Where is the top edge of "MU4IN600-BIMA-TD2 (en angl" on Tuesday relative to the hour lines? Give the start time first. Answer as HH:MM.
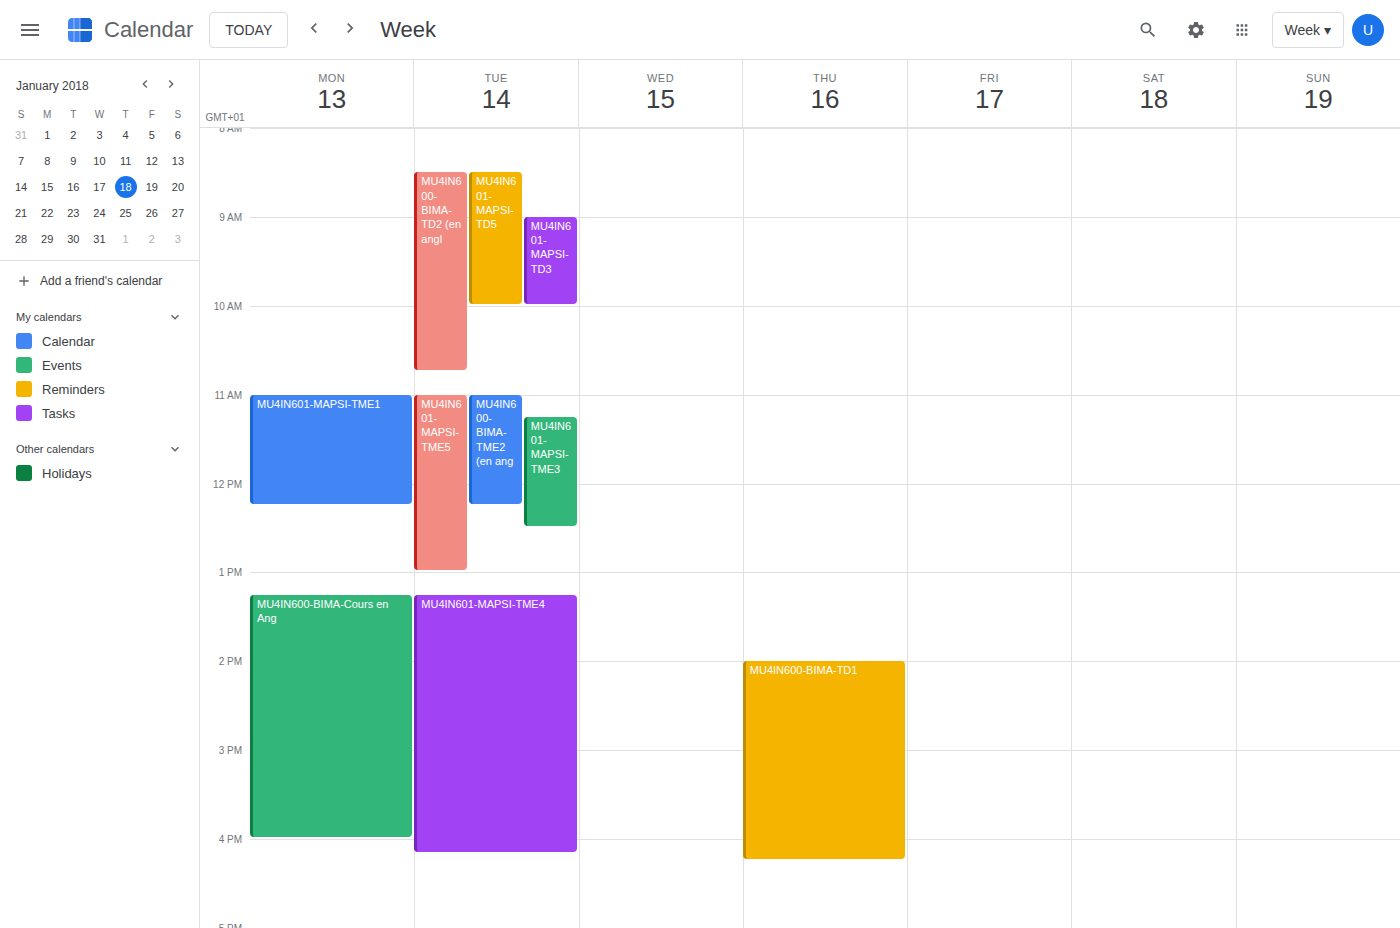
08:30 -- halfway between the 08:00 and 09:00 lines.